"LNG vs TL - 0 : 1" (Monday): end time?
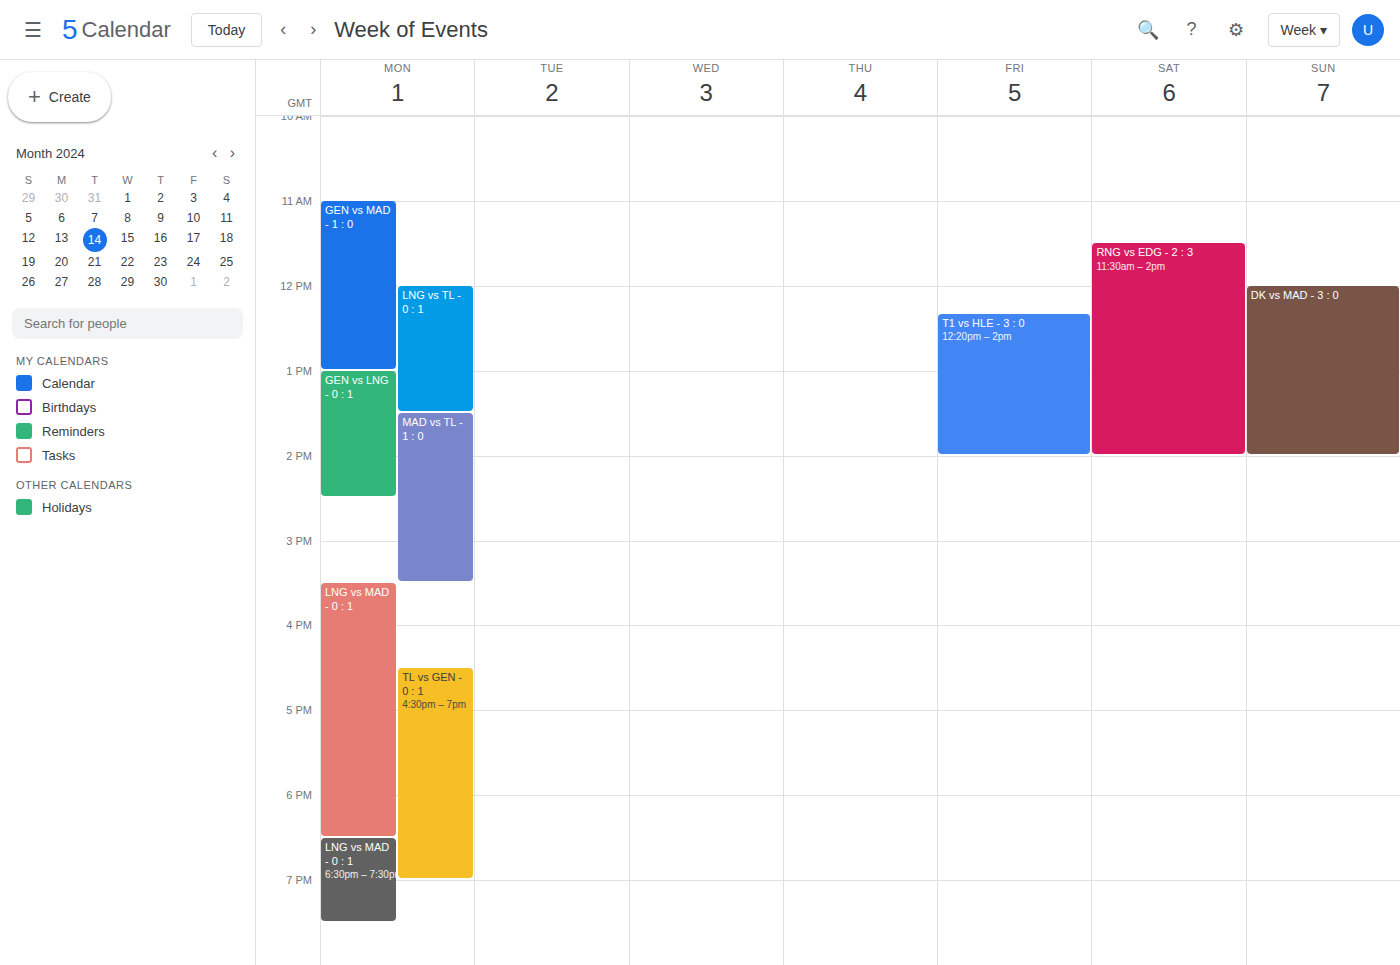
1:30 PM